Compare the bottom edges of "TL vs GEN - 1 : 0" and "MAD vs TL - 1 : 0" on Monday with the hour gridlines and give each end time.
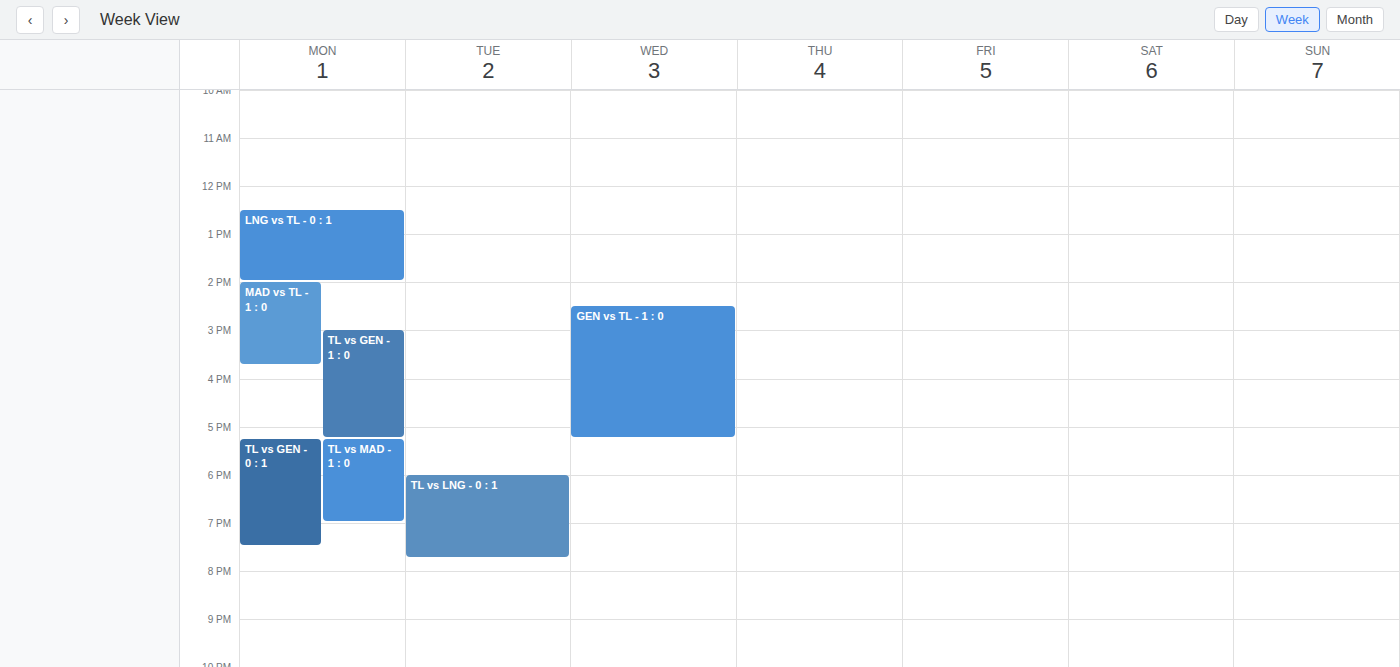
"TL vs GEN - 1 : 0": 5:15 PM, neither: a quarter of the way from the 5 PM line to the 6 PM line. "MAD vs TL - 1 : 0": 3:45 PM, neither: three quarters of the way from the 3 PM line to the 4 PM line.